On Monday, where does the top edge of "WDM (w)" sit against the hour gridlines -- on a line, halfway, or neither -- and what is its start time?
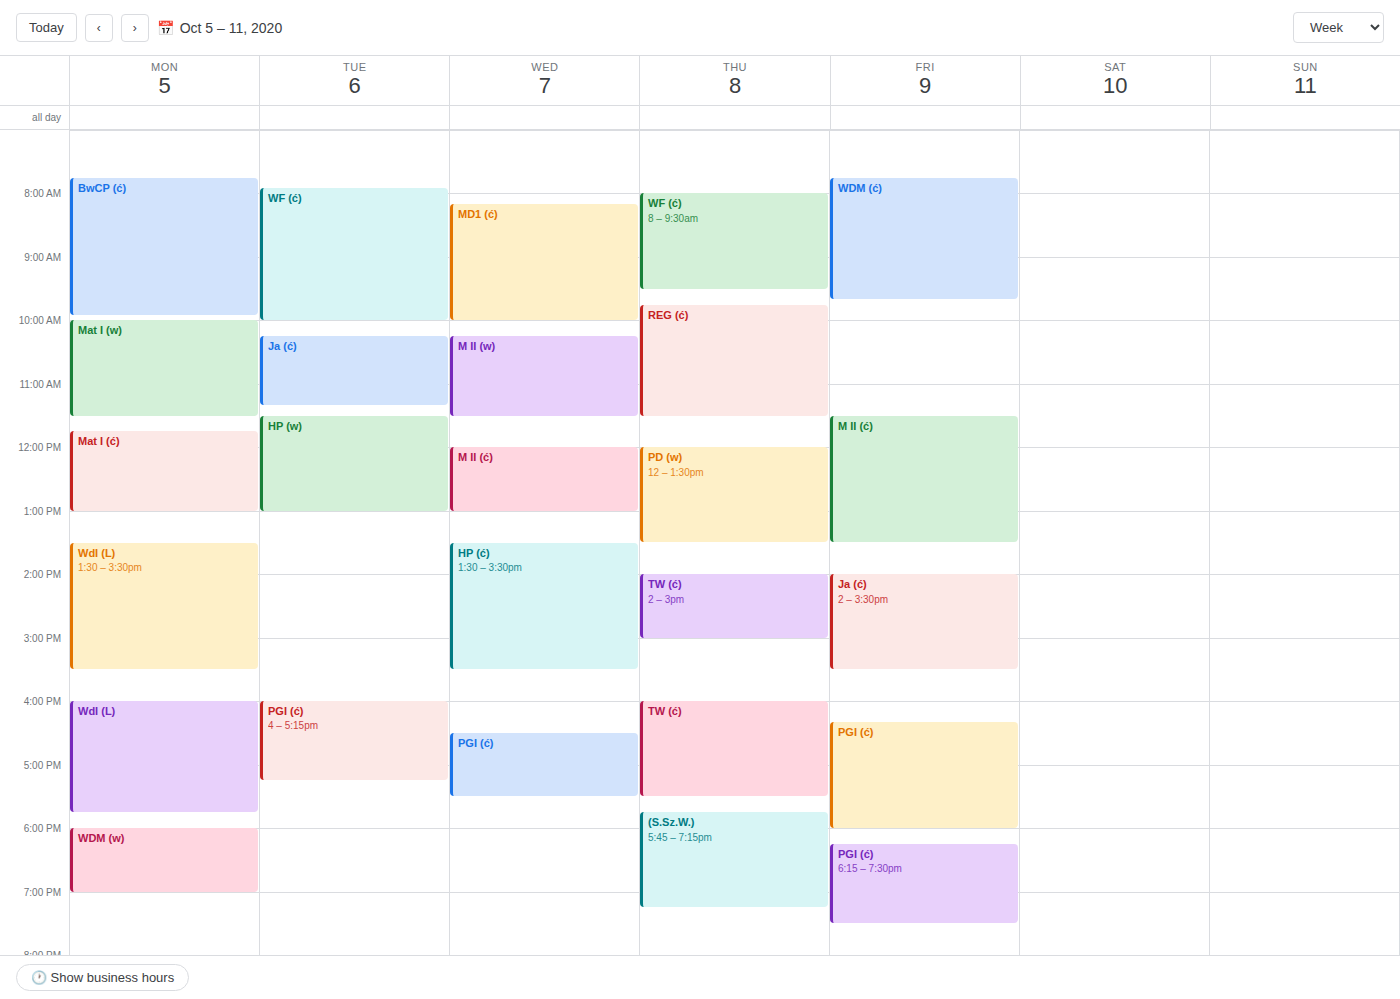
6:00 PM -- exactly on the 6 PM line.